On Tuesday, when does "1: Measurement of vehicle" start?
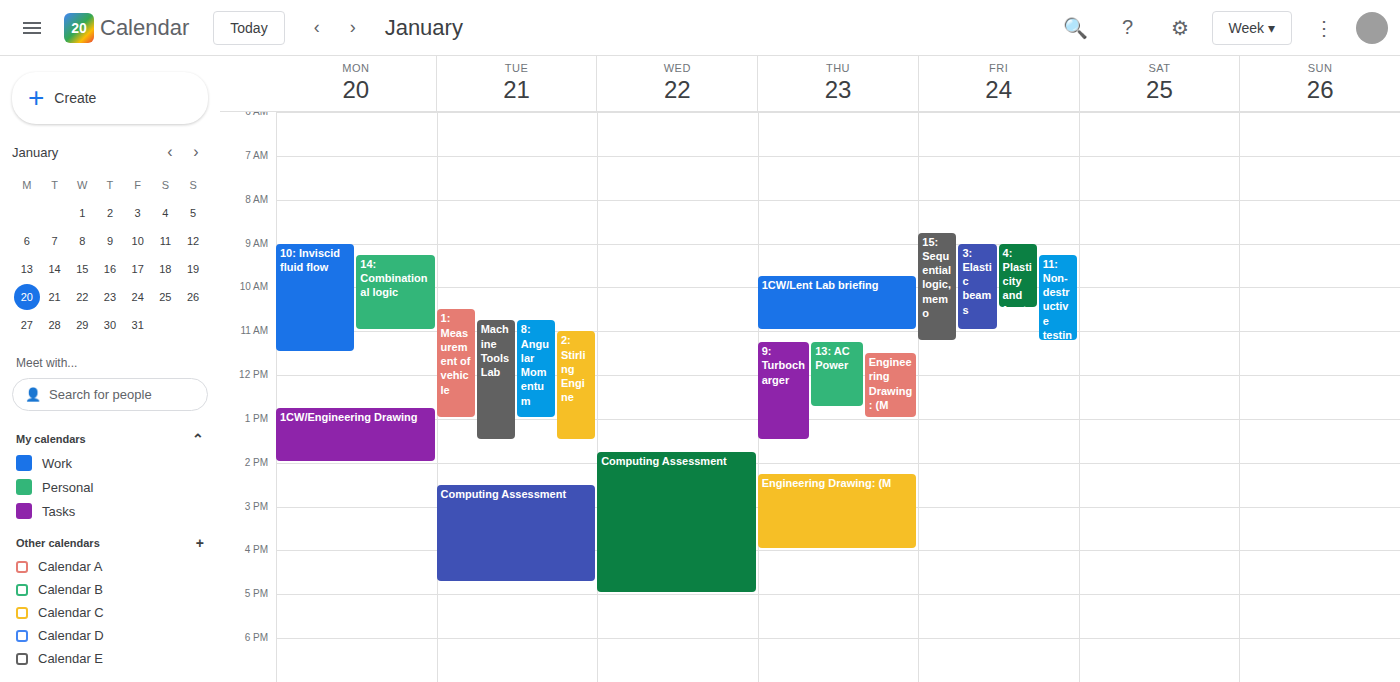
10:30